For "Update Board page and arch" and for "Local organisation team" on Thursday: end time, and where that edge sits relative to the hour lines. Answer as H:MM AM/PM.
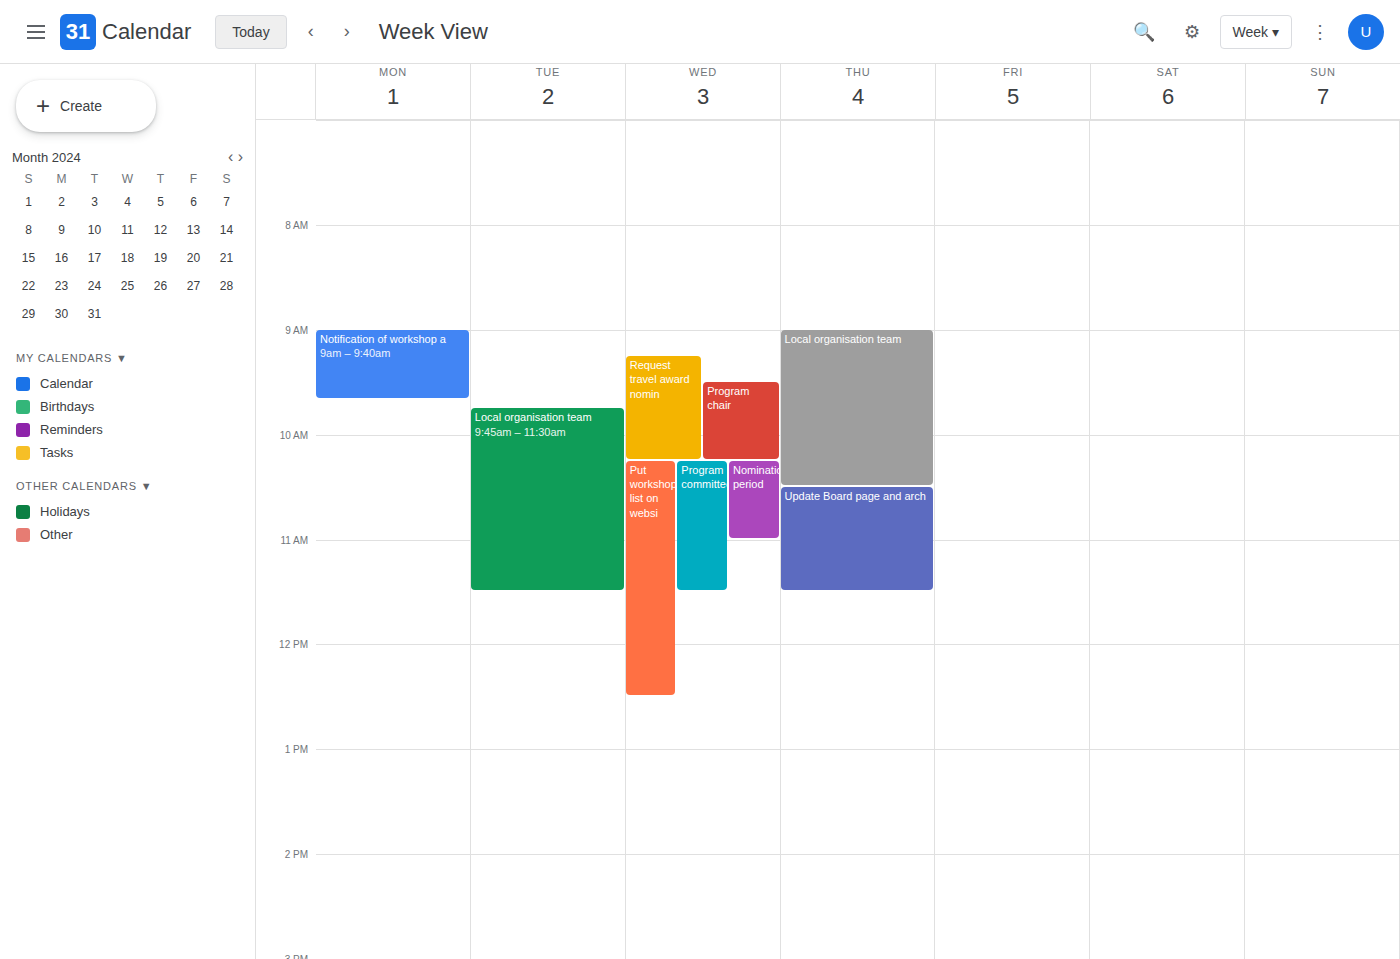
"Update Board page and arch": 11:30 AM, halfway between the 11 AM and 12 PM lines. "Local organisation team": 10:30 AM, halfway between the 10 AM and 11 AM lines.